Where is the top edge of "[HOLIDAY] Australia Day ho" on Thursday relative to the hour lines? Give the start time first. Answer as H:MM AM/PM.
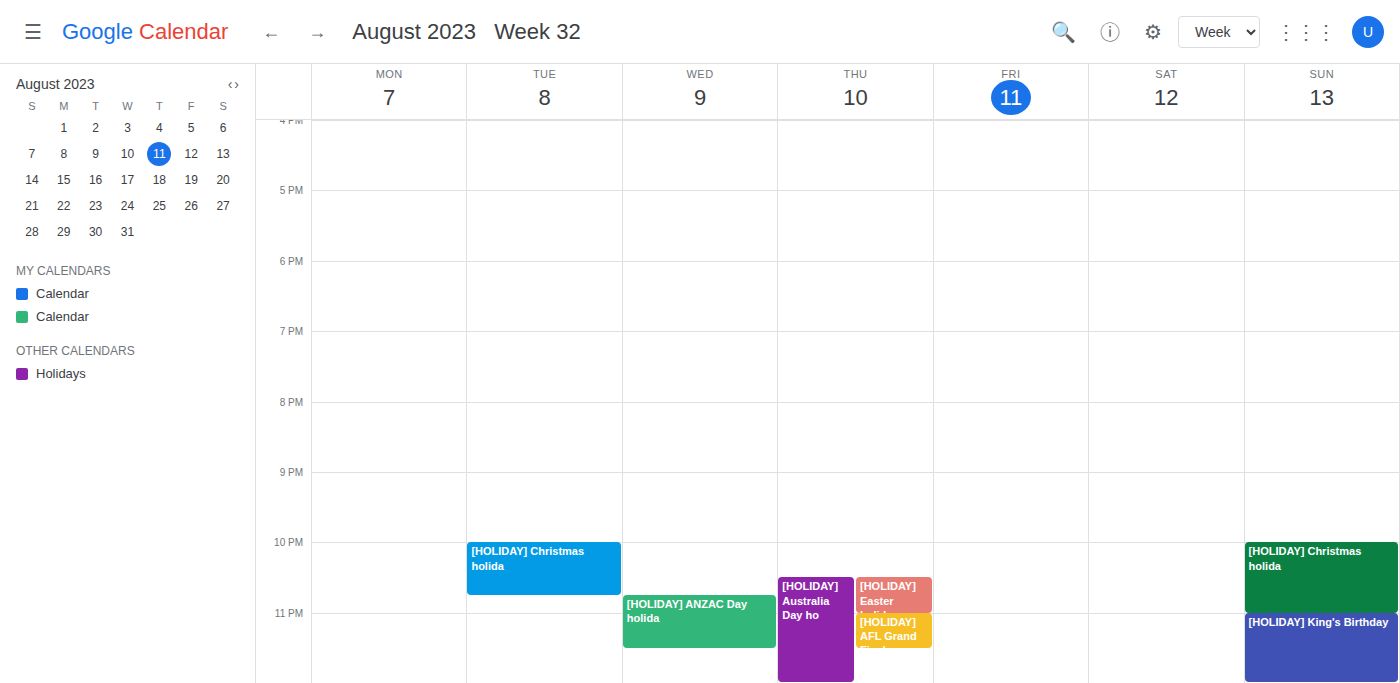
10:30 PM -- halfway between the 10 PM and 11 PM lines.